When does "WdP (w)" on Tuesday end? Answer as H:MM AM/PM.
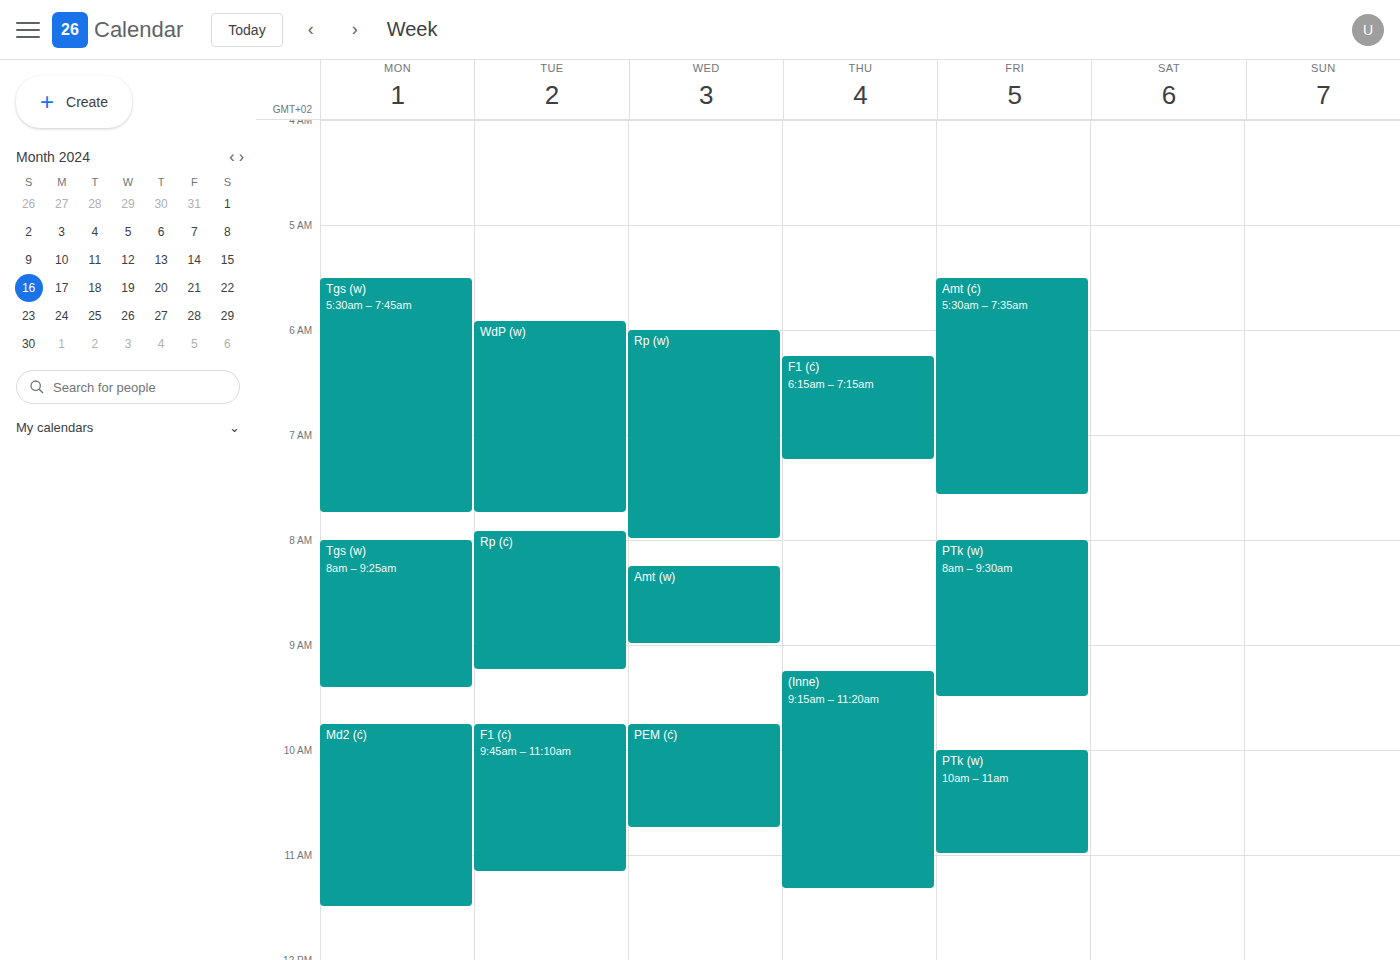
7:45 AM